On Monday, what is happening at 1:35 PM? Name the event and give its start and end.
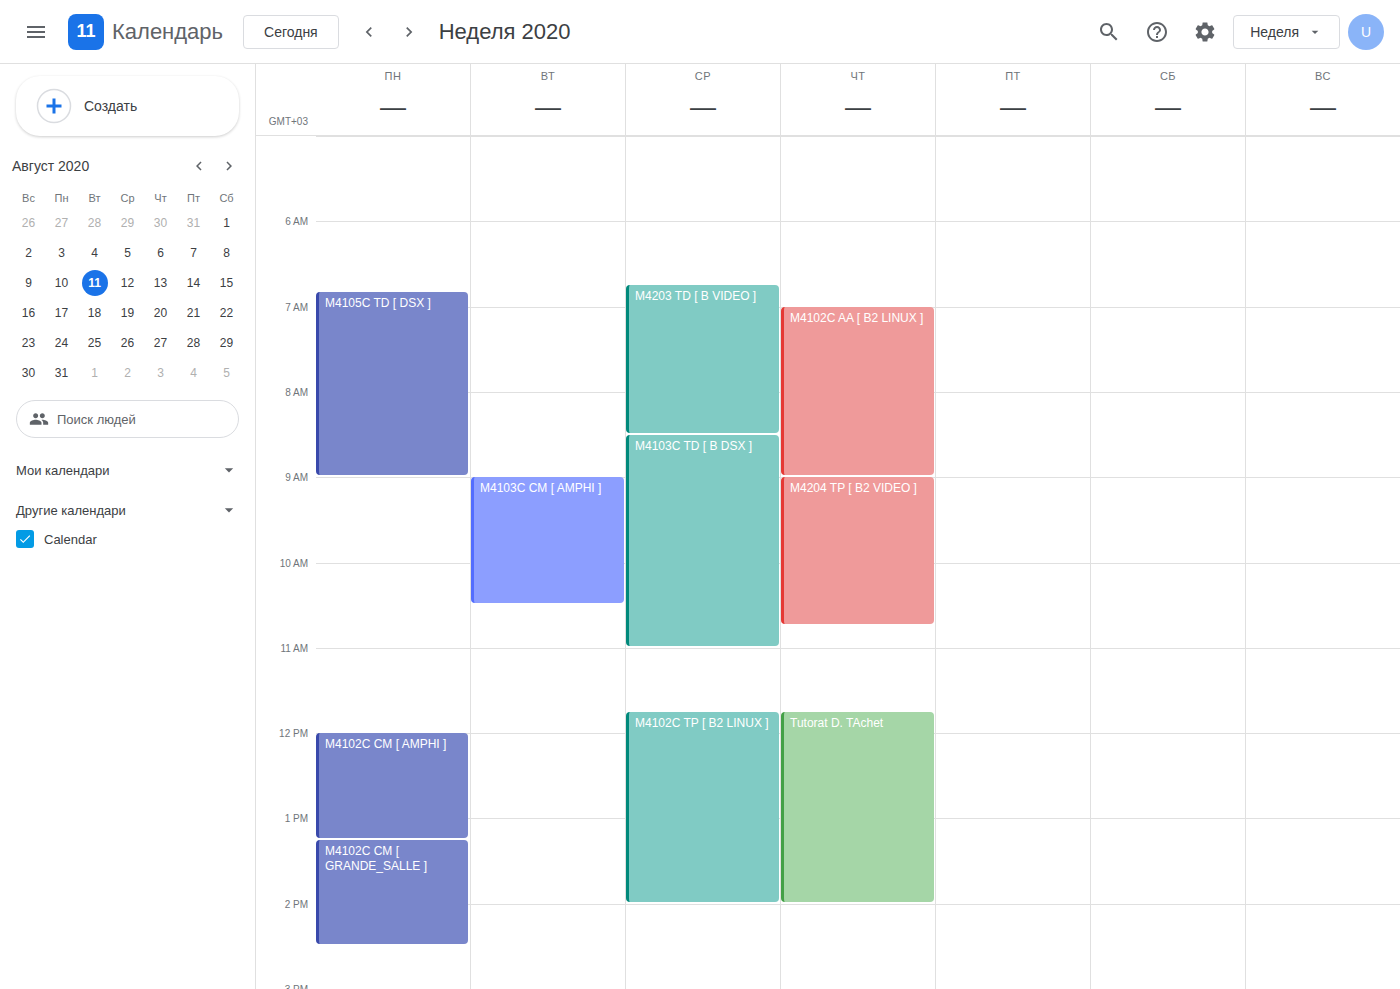
"M4102C CM [ GRANDE_SALLE ]", 1:15 PM to 2:30 PM